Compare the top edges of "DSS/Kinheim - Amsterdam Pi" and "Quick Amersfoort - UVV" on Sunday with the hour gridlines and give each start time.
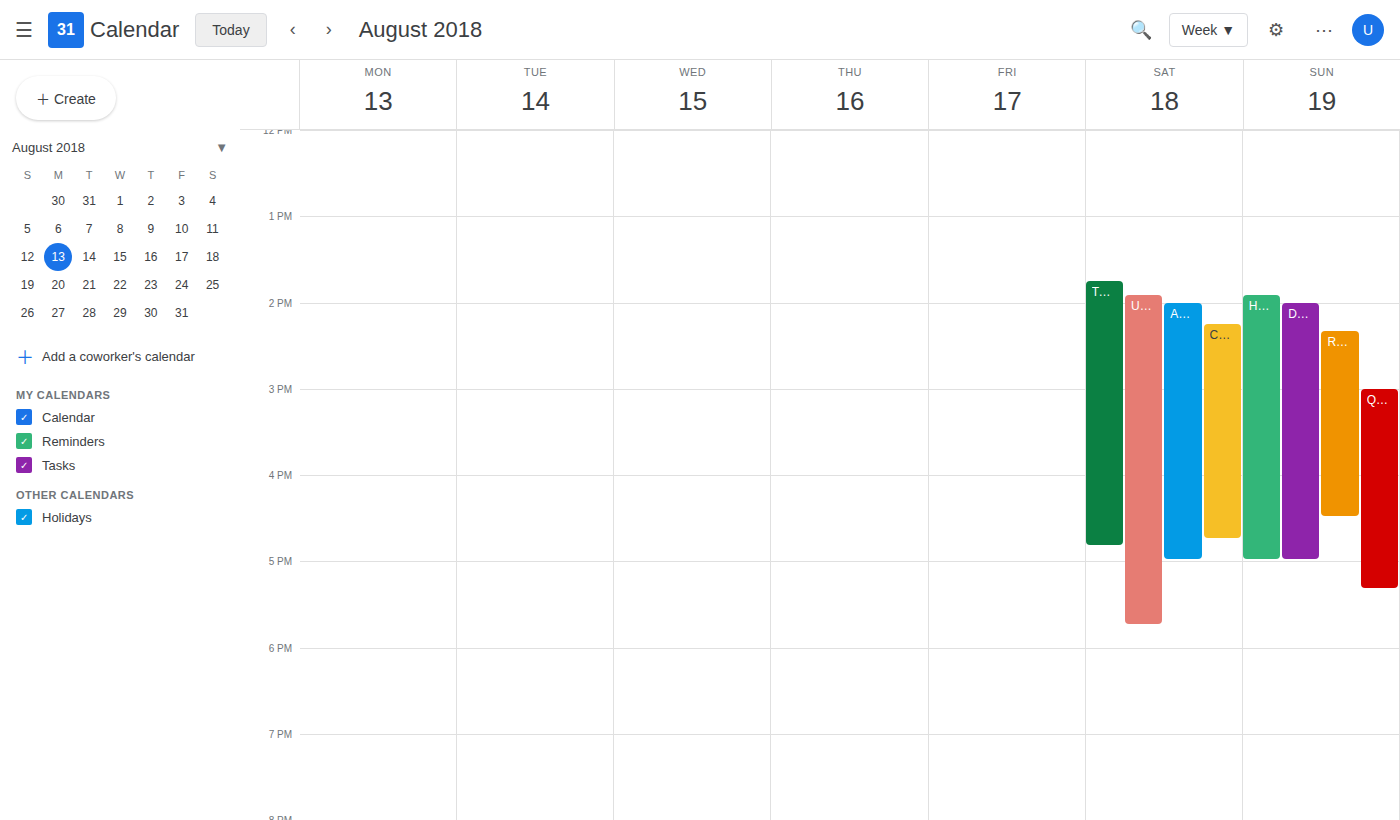
"DSS/Kinheim - Amsterdam Pi": 2:00 PM, exactly on the 2 PM line. "Quick Amersfoort - UVV": 3:00 PM, exactly on the 3 PM line.